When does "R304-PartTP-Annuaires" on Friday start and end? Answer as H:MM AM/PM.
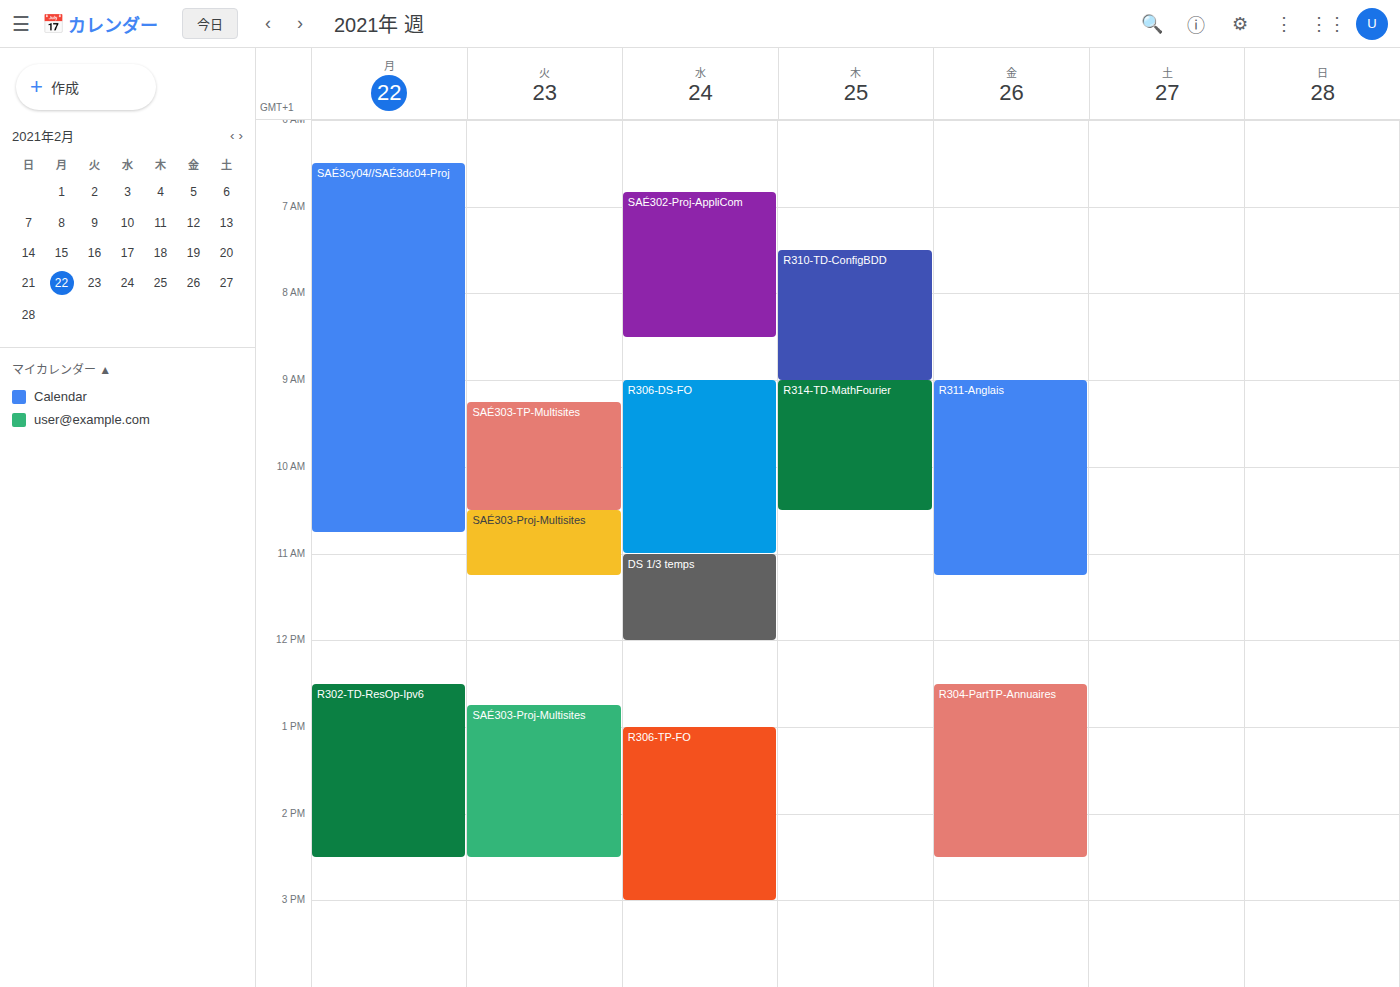
12:30 PM to 2:30 PM